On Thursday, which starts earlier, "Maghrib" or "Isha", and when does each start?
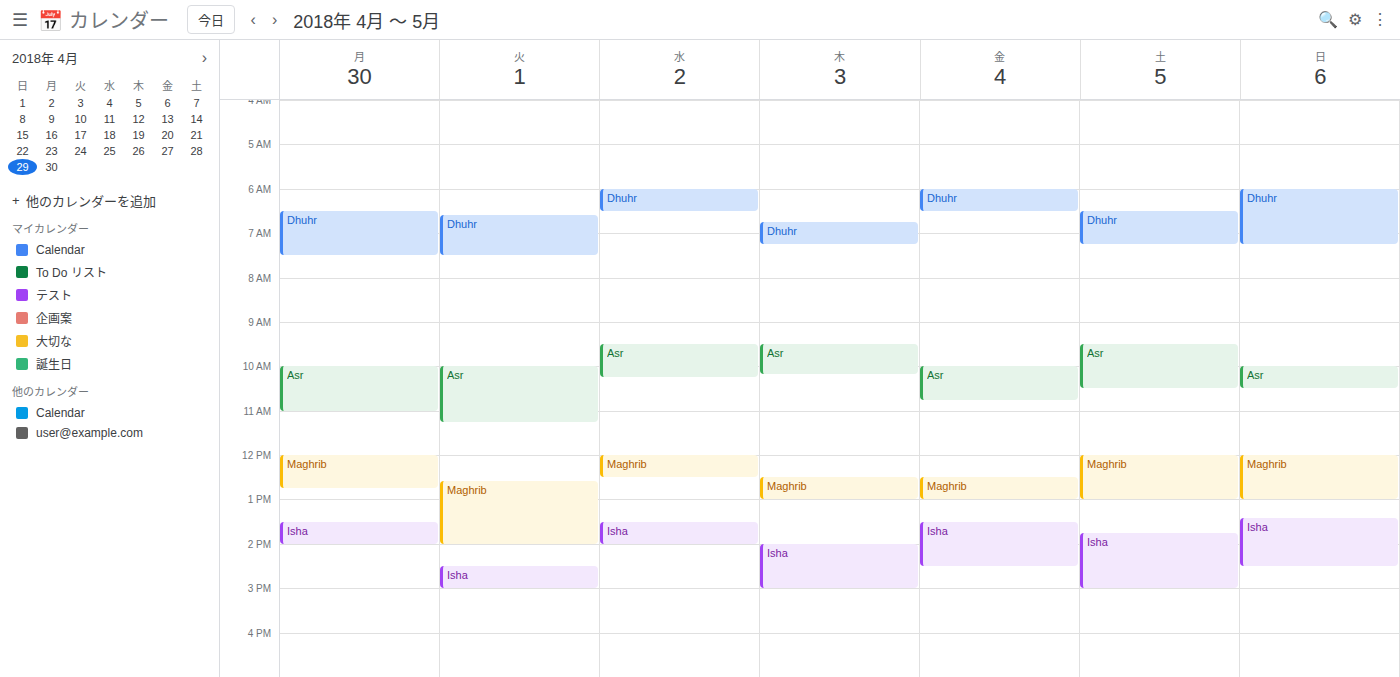
"Maghrib" 12:30 PM; "Isha" 2:00 PM.